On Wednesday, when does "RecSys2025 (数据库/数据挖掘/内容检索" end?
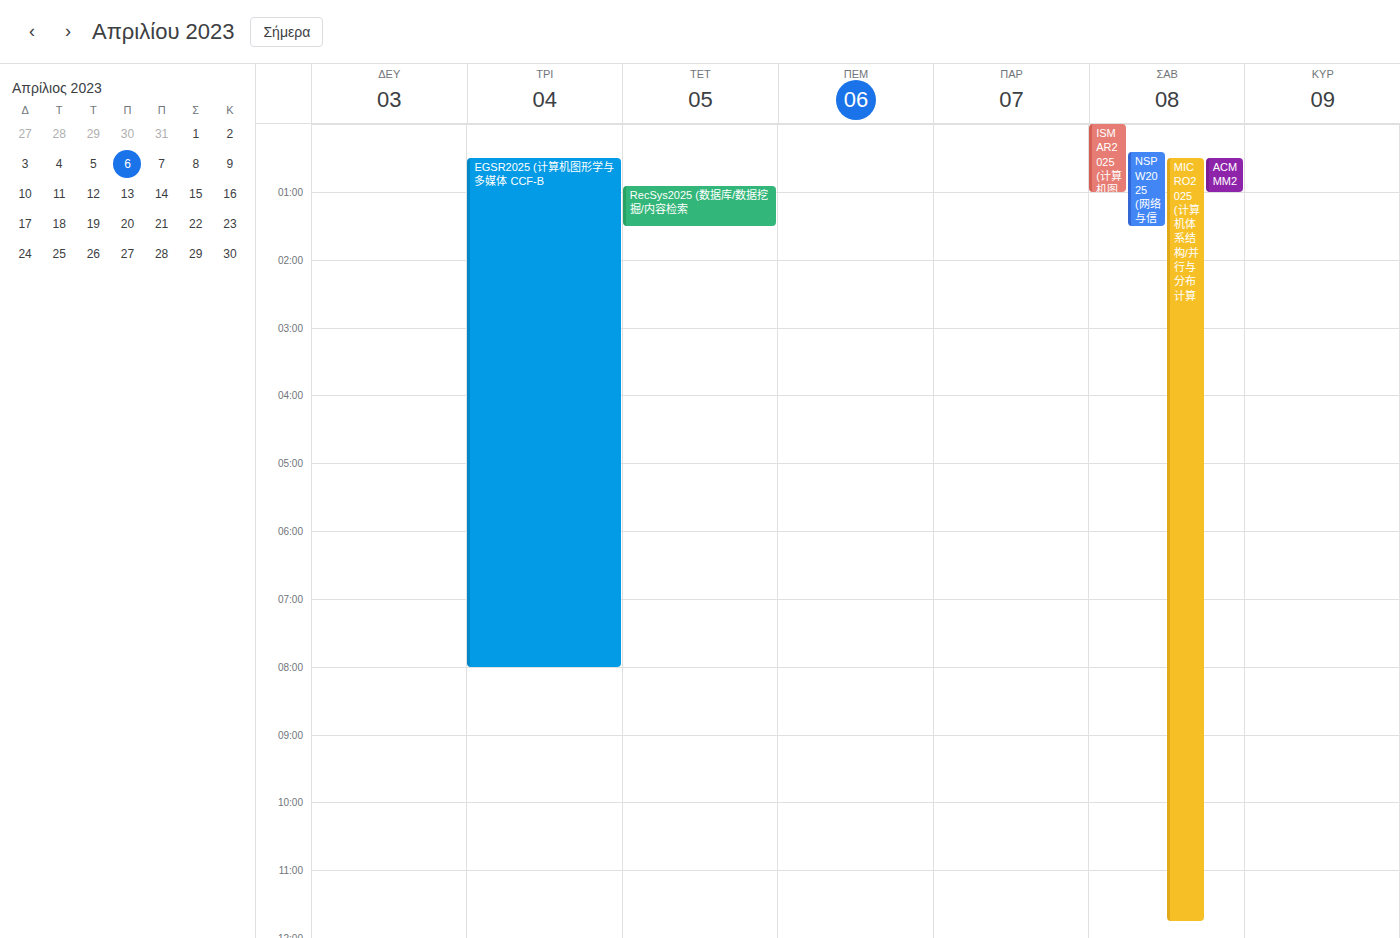
1:30 AM